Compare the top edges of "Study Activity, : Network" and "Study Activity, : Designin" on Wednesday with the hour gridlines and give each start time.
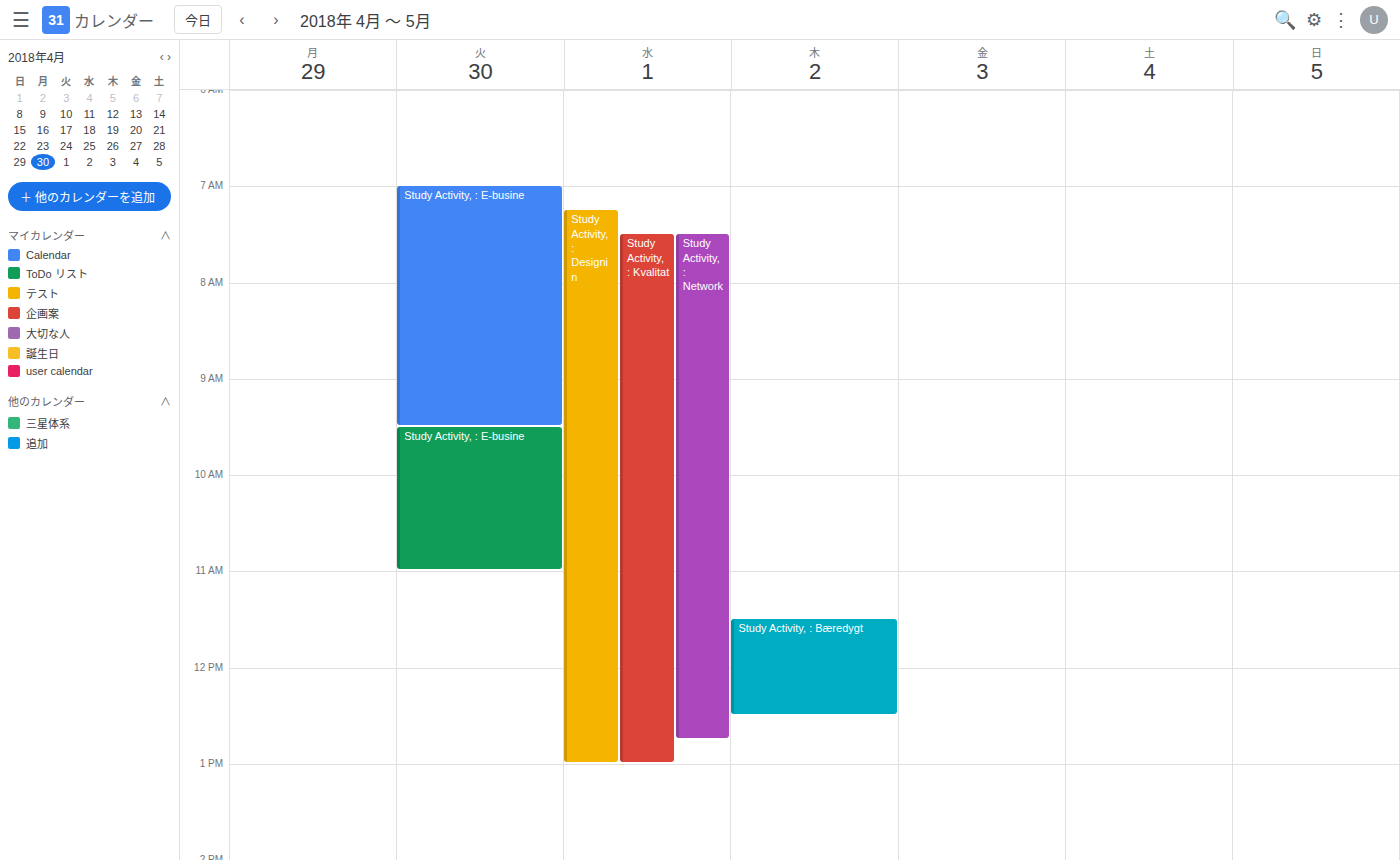
"Study Activity, : Network": 7:30 AM, halfway between the 7 AM and 8 AM lines. "Study Activity, : Designin": 7:15 AM, neither: a quarter of the way from the 7 AM line to the 8 AM line.